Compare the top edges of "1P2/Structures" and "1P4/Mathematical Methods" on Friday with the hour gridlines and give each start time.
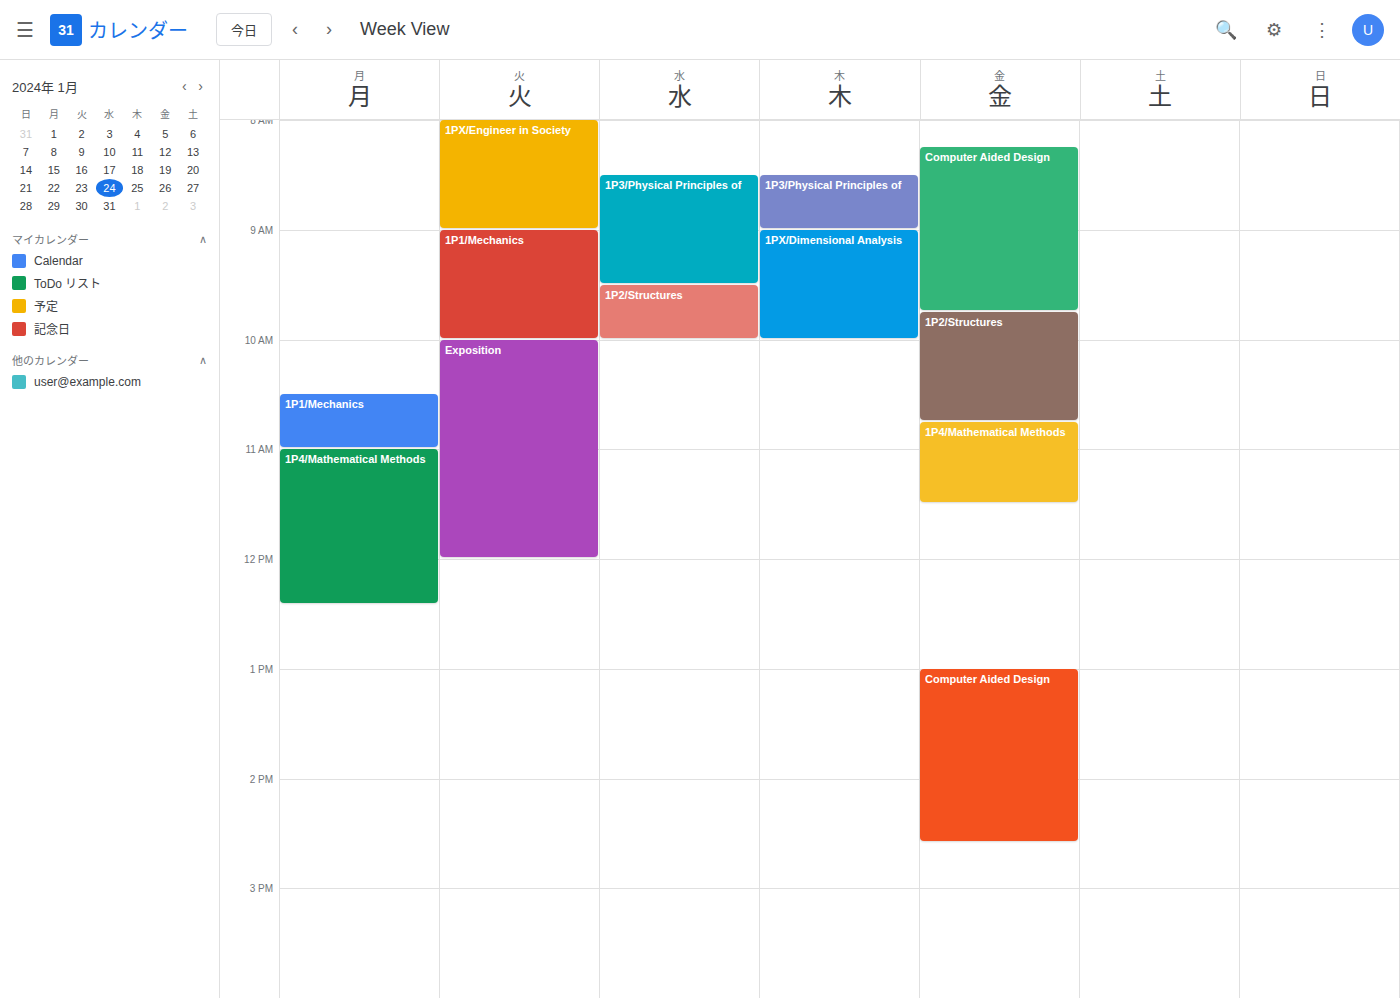
"1P2/Structures": 9:45 AM, neither: three quarters of the way from the 9 AM line to the 10 AM line. "1P4/Mathematical Methods": 10:45 AM, neither: three quarters of the way from the 10 AM line to the 11 AM line.